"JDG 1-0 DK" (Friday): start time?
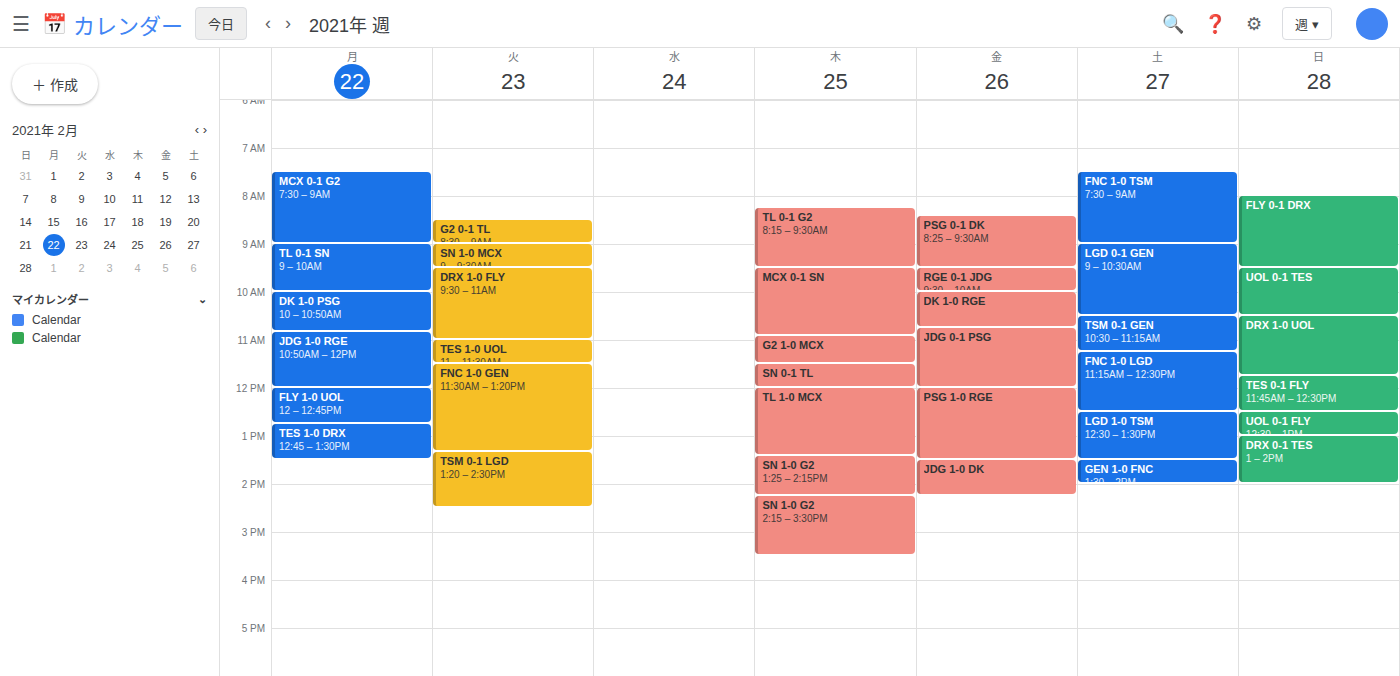
1:30 PM